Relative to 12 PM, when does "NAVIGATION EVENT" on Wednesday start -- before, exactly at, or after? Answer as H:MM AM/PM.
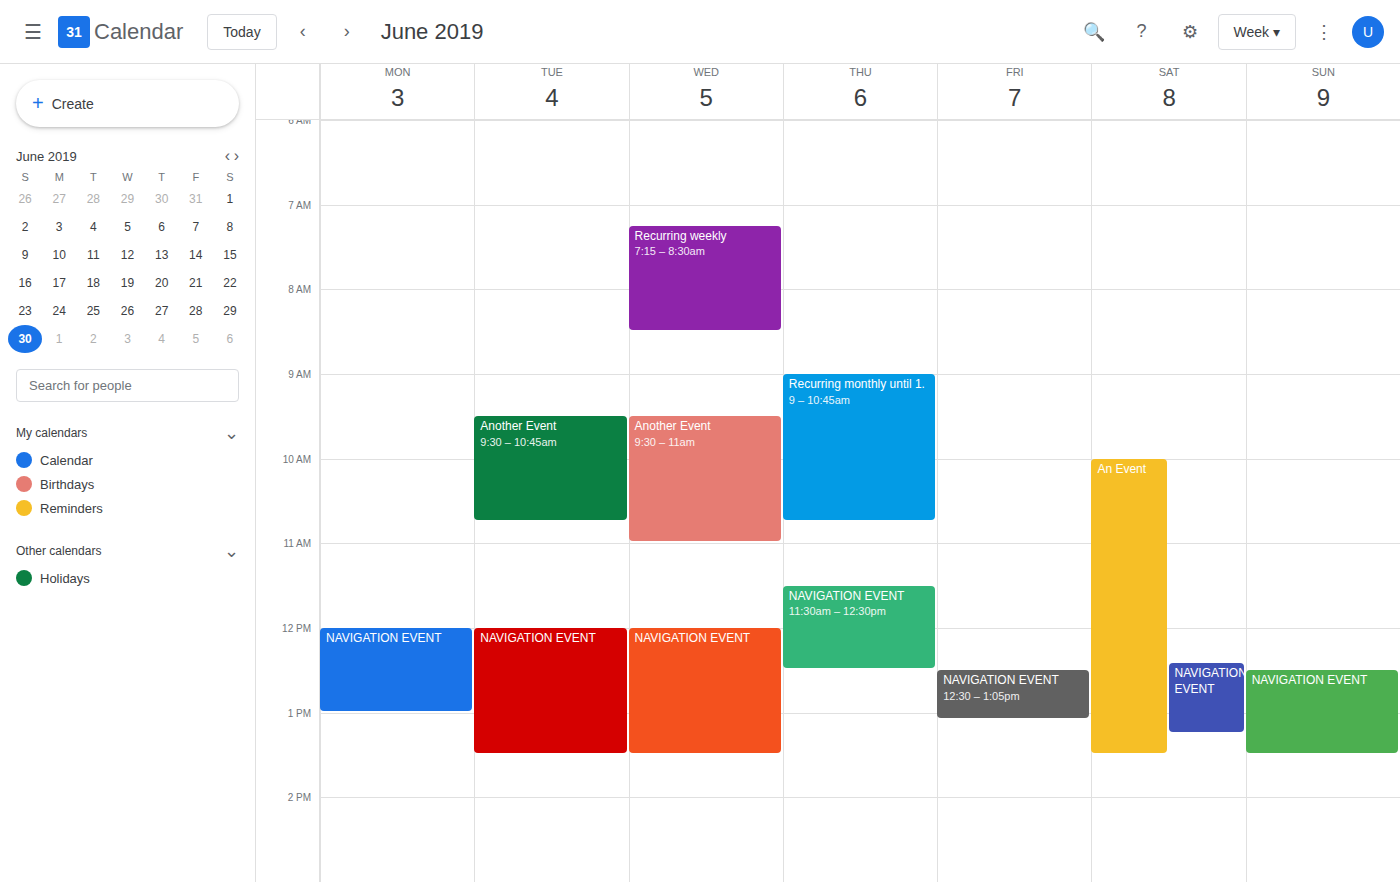
12:00 PM -- exactly at 12 PM, on the 12 PM line.